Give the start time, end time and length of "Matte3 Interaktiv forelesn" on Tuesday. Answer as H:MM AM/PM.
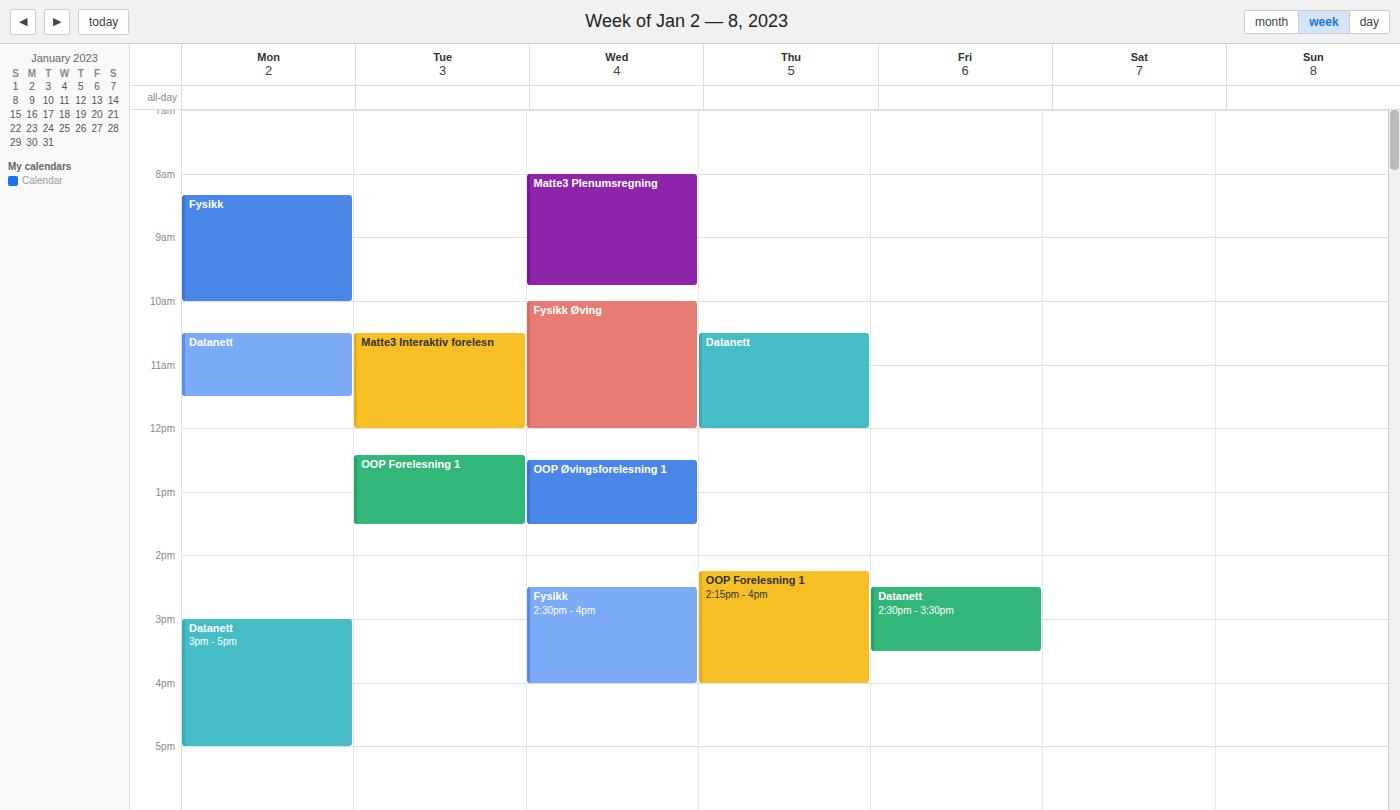
10:30 AM to 12:00 PM, 1 hour 30 minutes